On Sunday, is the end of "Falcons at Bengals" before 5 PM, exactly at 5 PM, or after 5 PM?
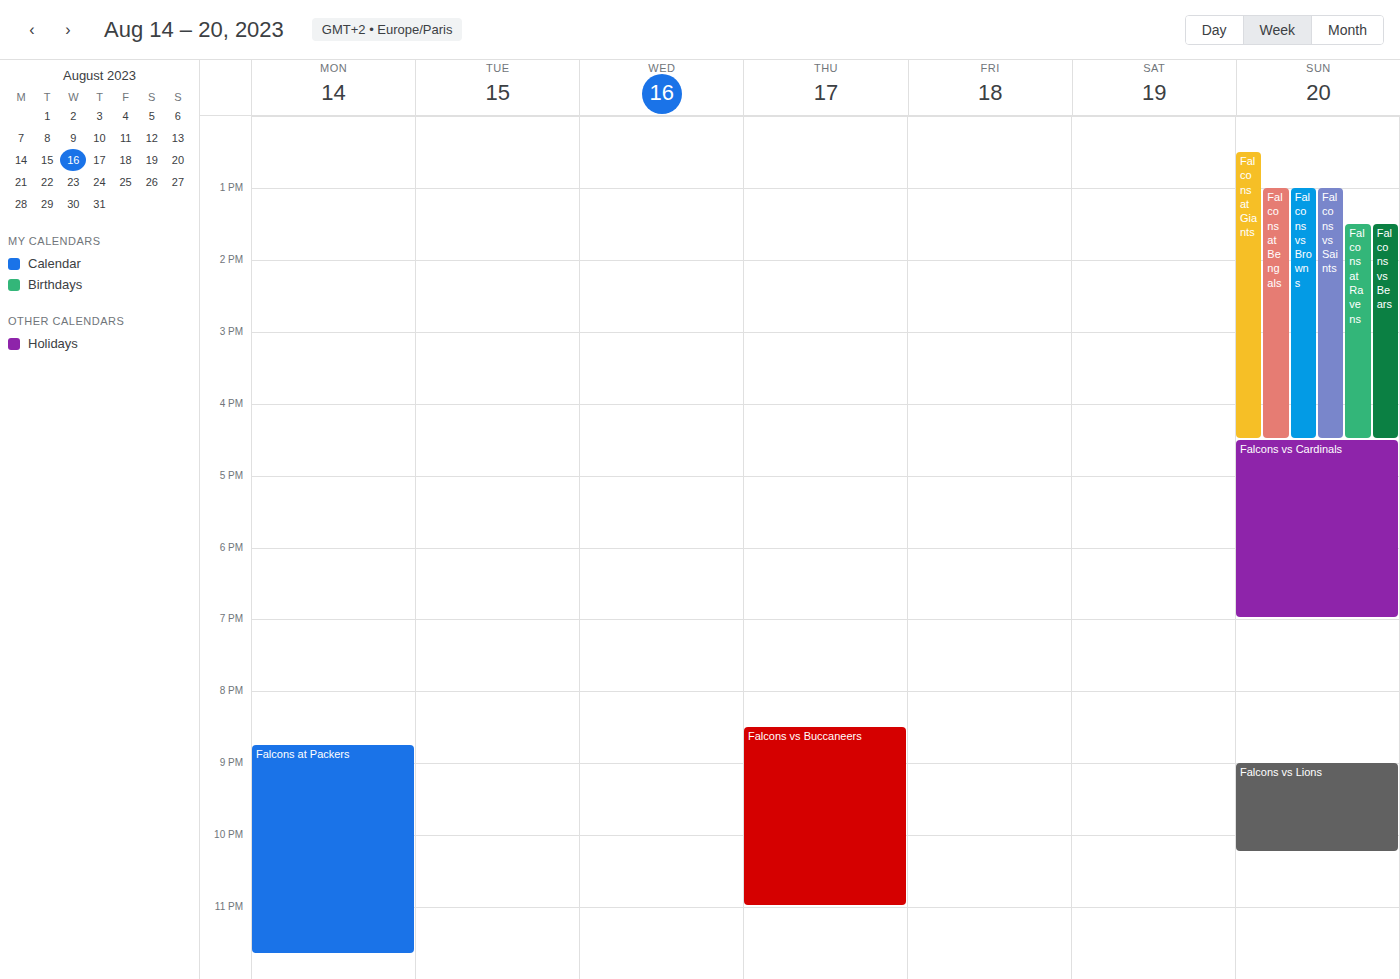
4:30 PM -- before 5 PM, 30 minutes above the 5 PM line.